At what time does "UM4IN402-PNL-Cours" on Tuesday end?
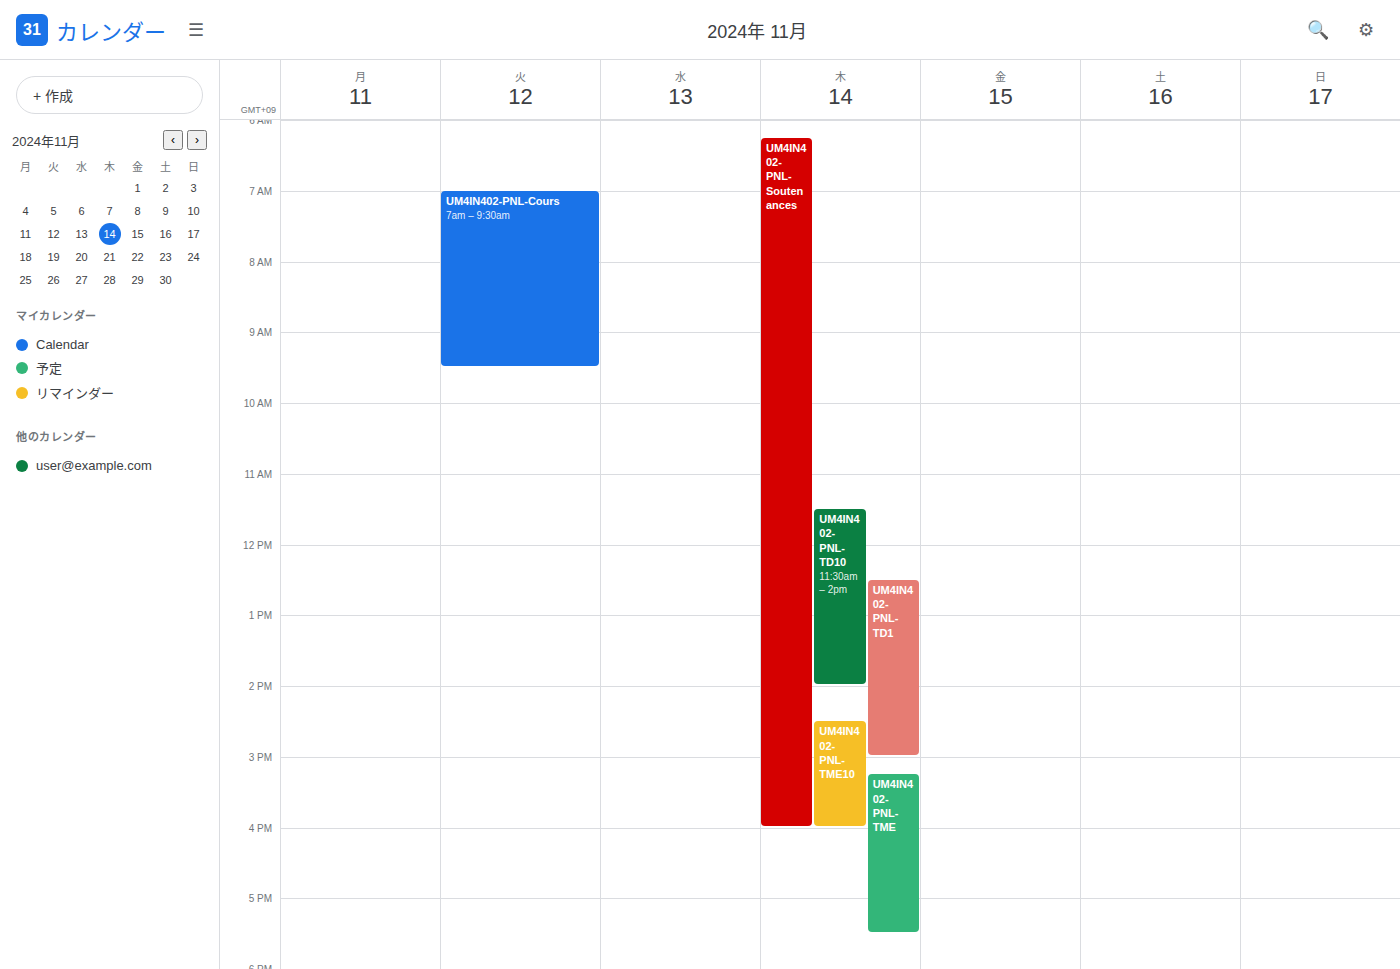
9:30 AM